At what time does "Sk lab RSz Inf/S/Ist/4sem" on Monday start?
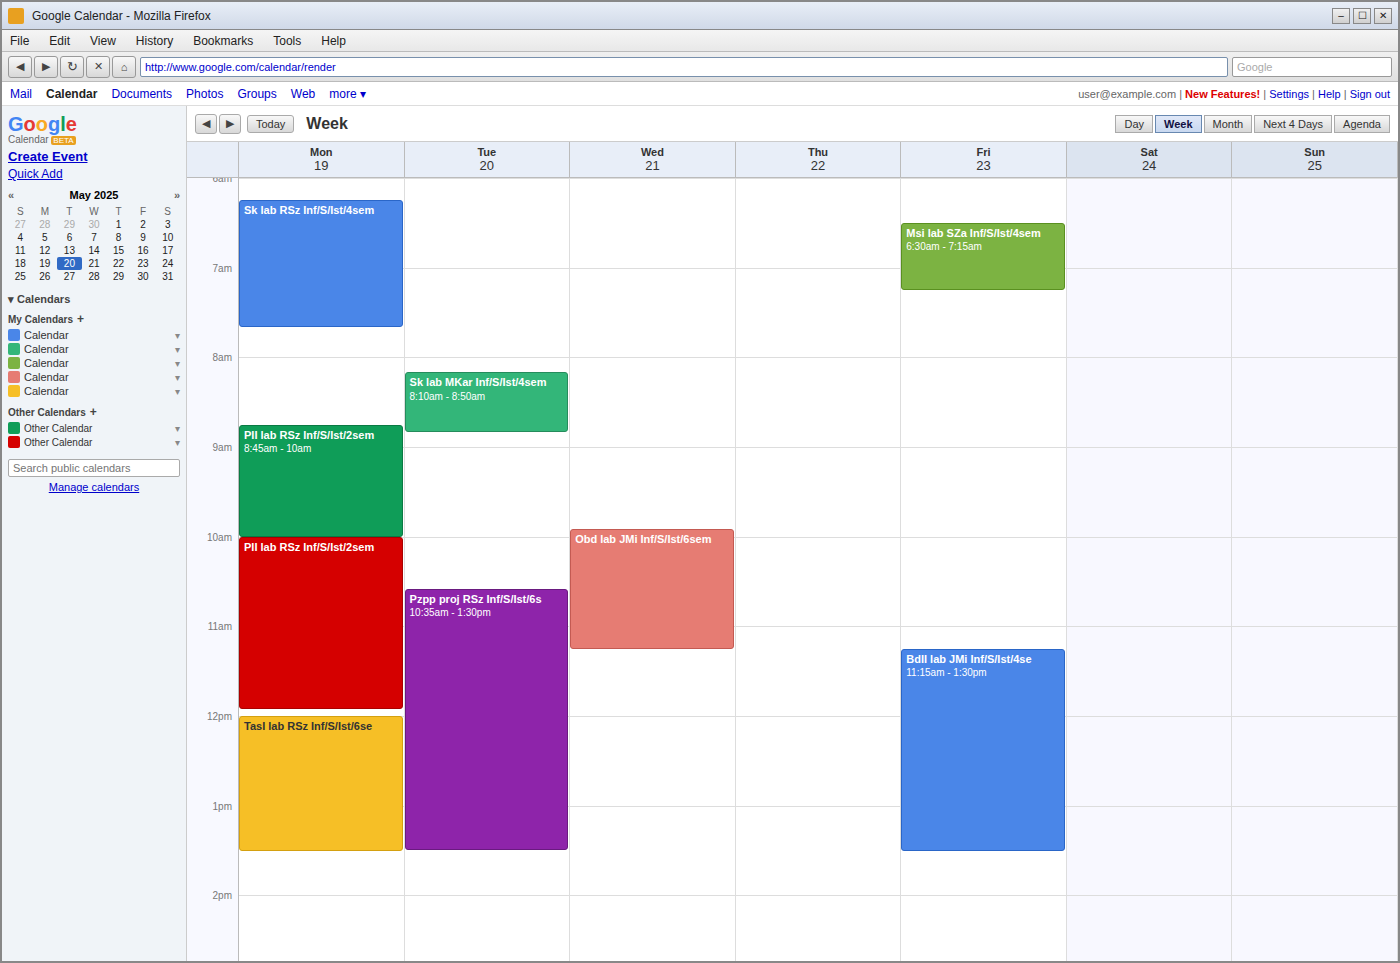
06:15